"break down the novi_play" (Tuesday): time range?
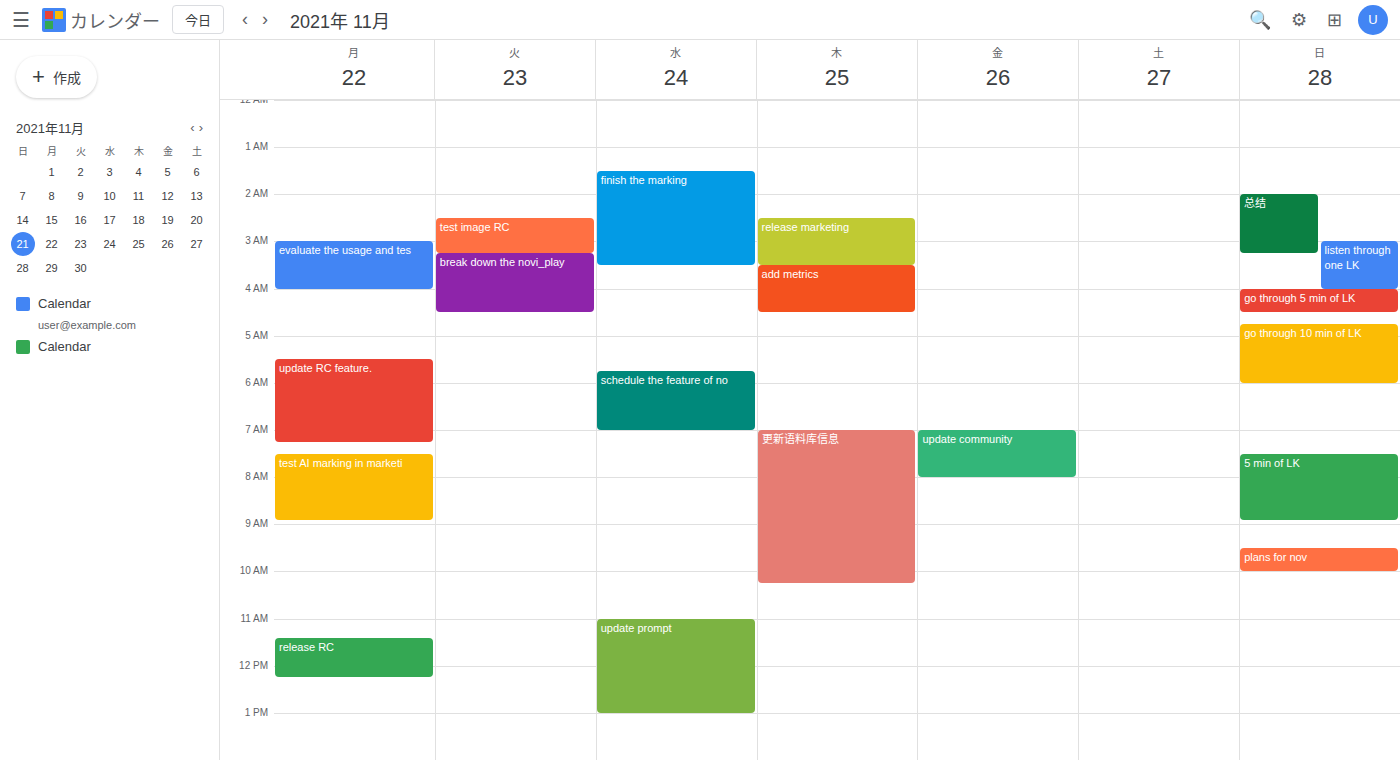
3:15 AM to 4:30 AM